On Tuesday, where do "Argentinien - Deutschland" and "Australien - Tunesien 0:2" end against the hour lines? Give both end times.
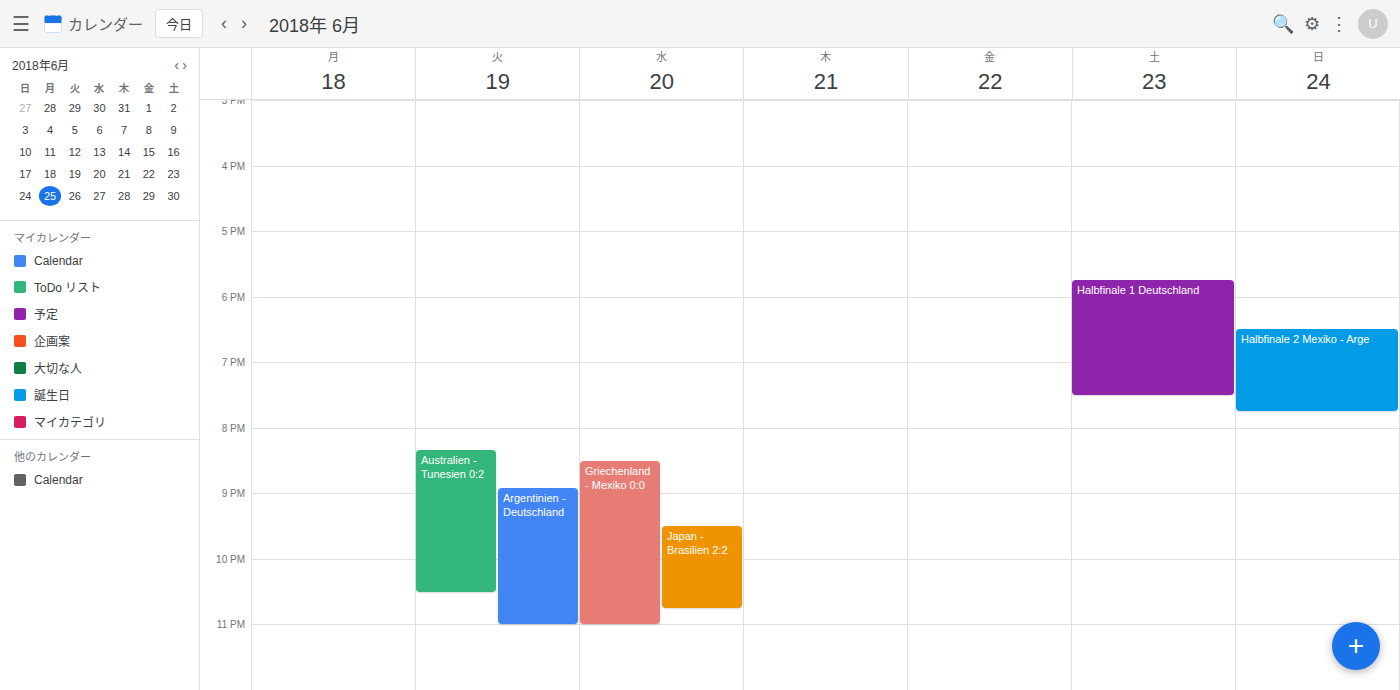
"Argentinien - Deutschland": 11:00 PM, exactly on the 11 PM line. "Australien - Tunesien 0:2": 10:30 PM, halfway between the 10 PM and 11 PM lines.